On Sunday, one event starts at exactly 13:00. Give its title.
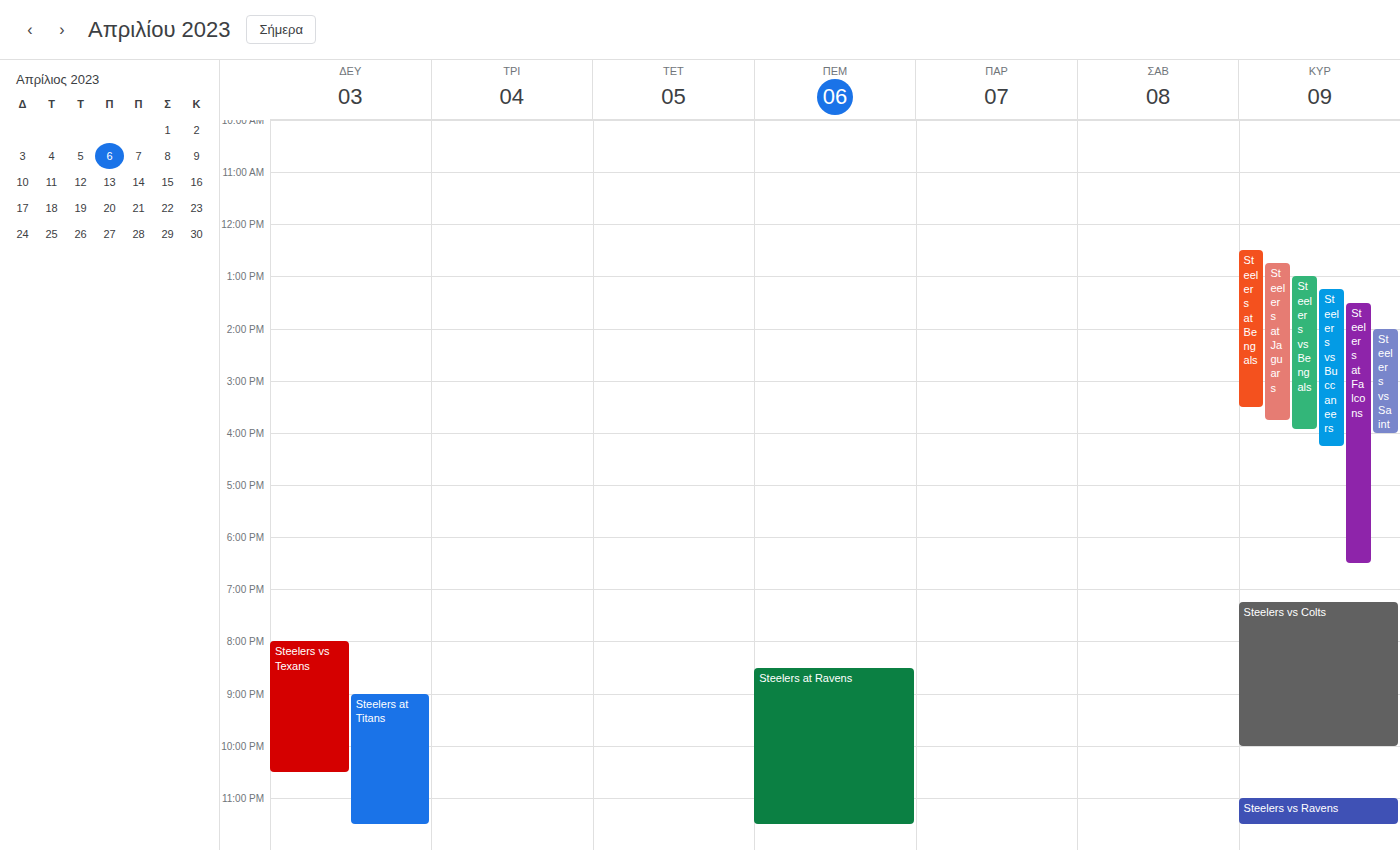
"Steelers vs Bengals"